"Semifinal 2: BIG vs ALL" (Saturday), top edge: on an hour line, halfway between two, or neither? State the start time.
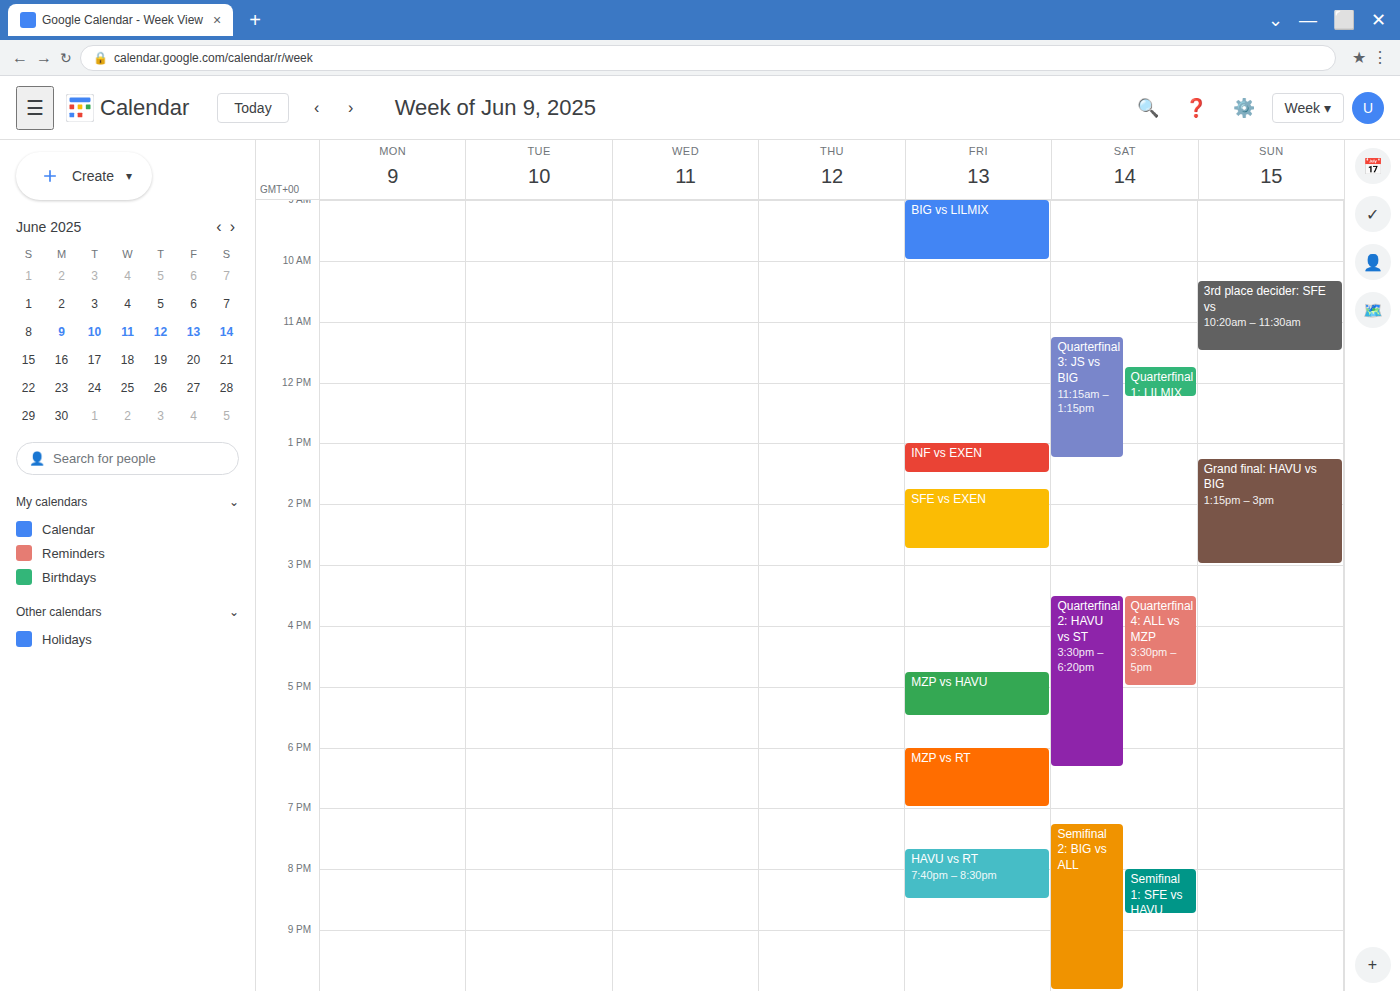
7:15 PM -- neither: a quarter of the way from the 7 PM line to the 8 PM line.